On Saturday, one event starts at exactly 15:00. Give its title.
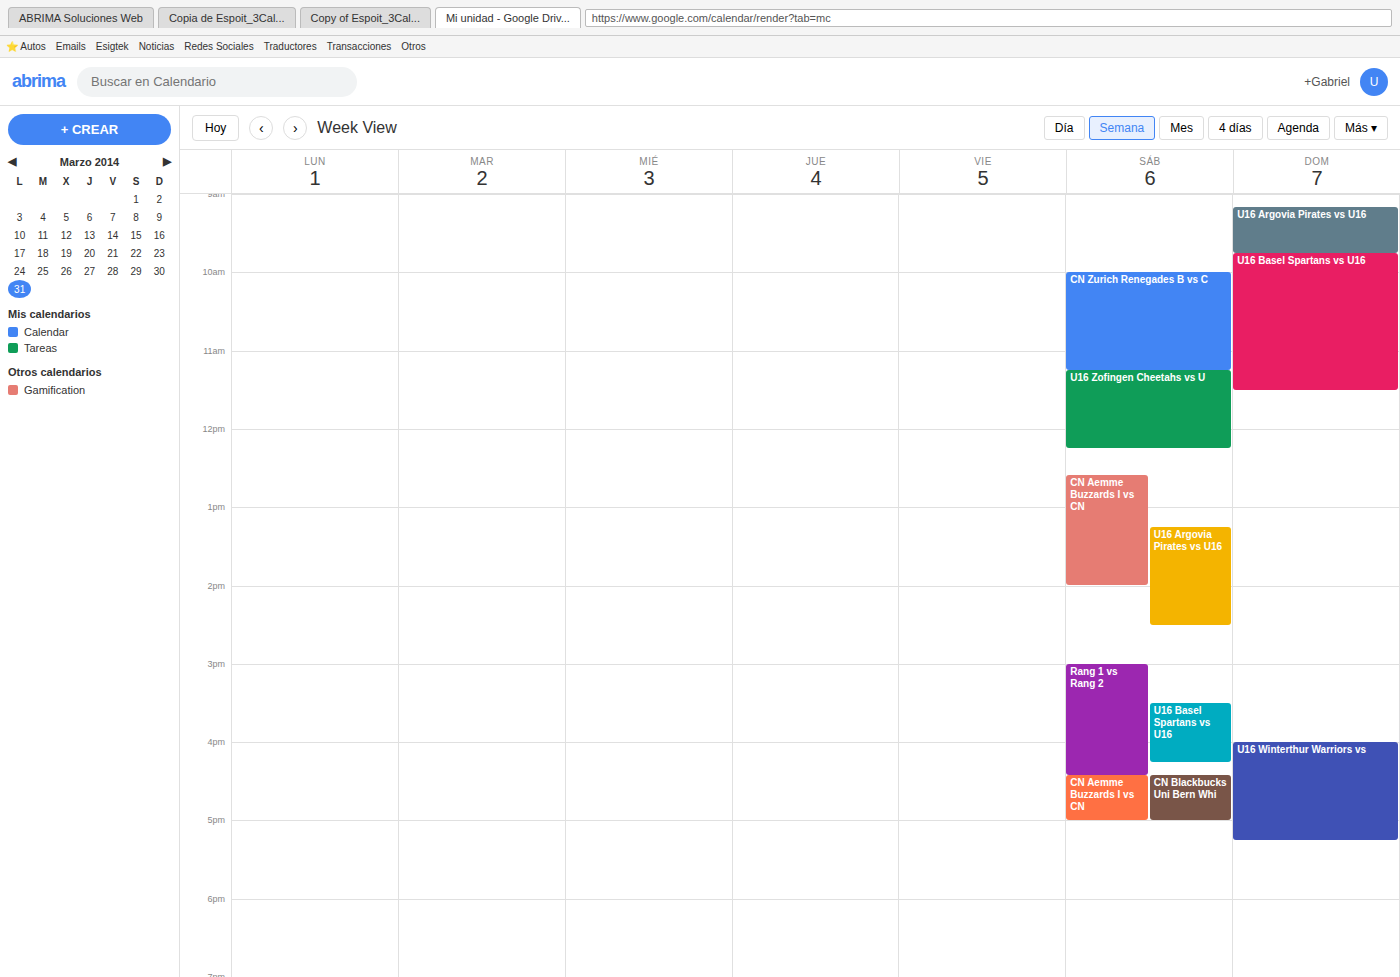
"Rang 1 vs Rang 2"